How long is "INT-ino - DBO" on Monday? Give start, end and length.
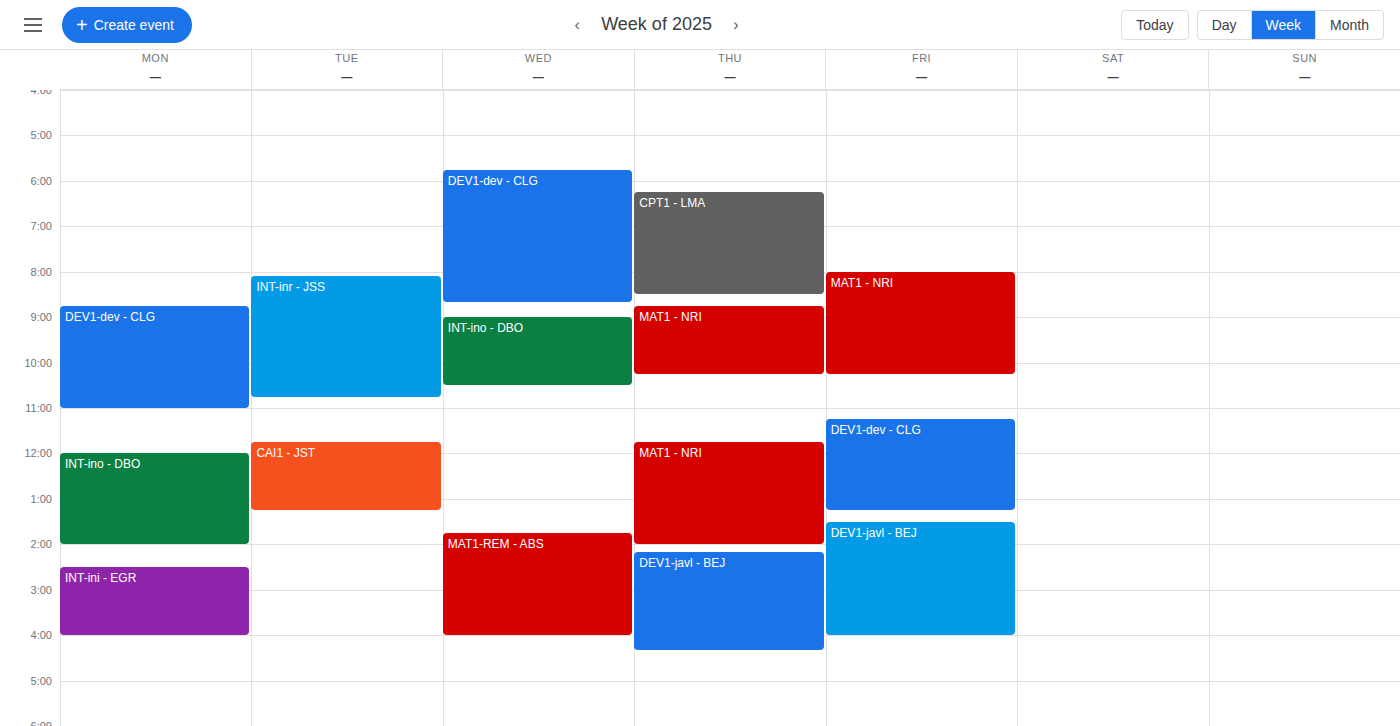
12:00 PM to 2:00 PM, 2 hours